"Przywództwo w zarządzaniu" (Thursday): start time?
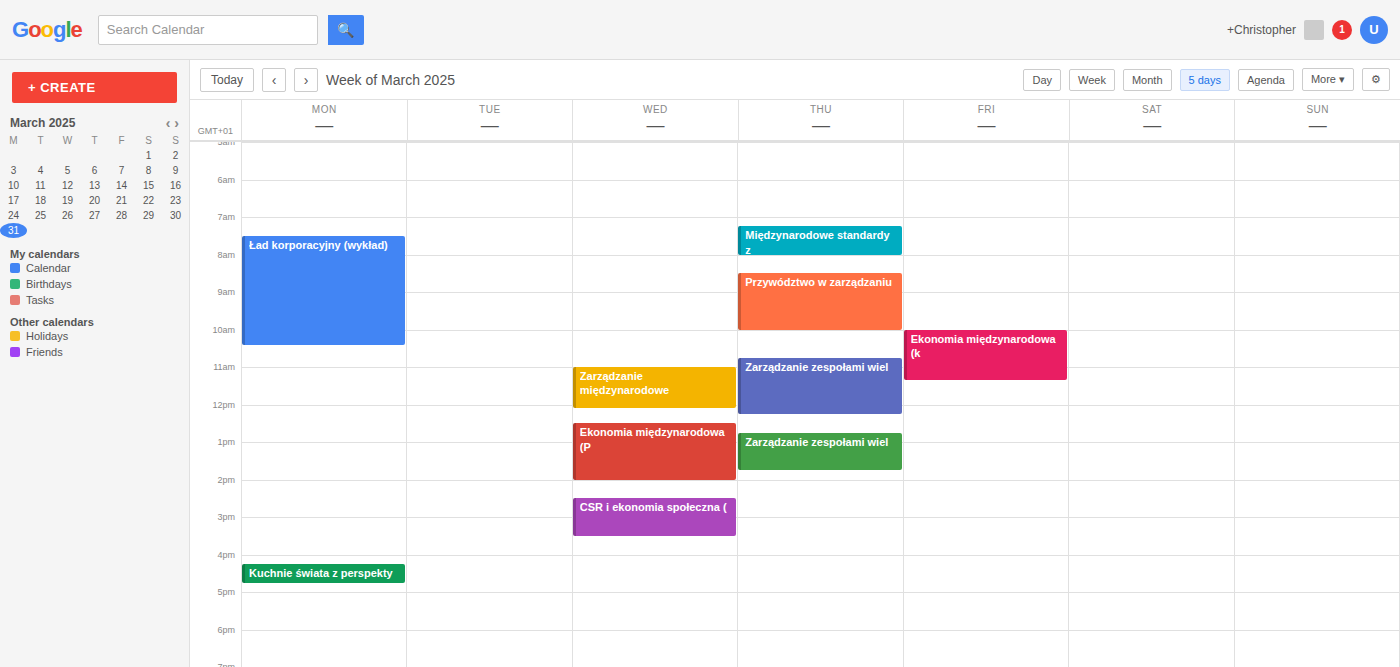
08:30